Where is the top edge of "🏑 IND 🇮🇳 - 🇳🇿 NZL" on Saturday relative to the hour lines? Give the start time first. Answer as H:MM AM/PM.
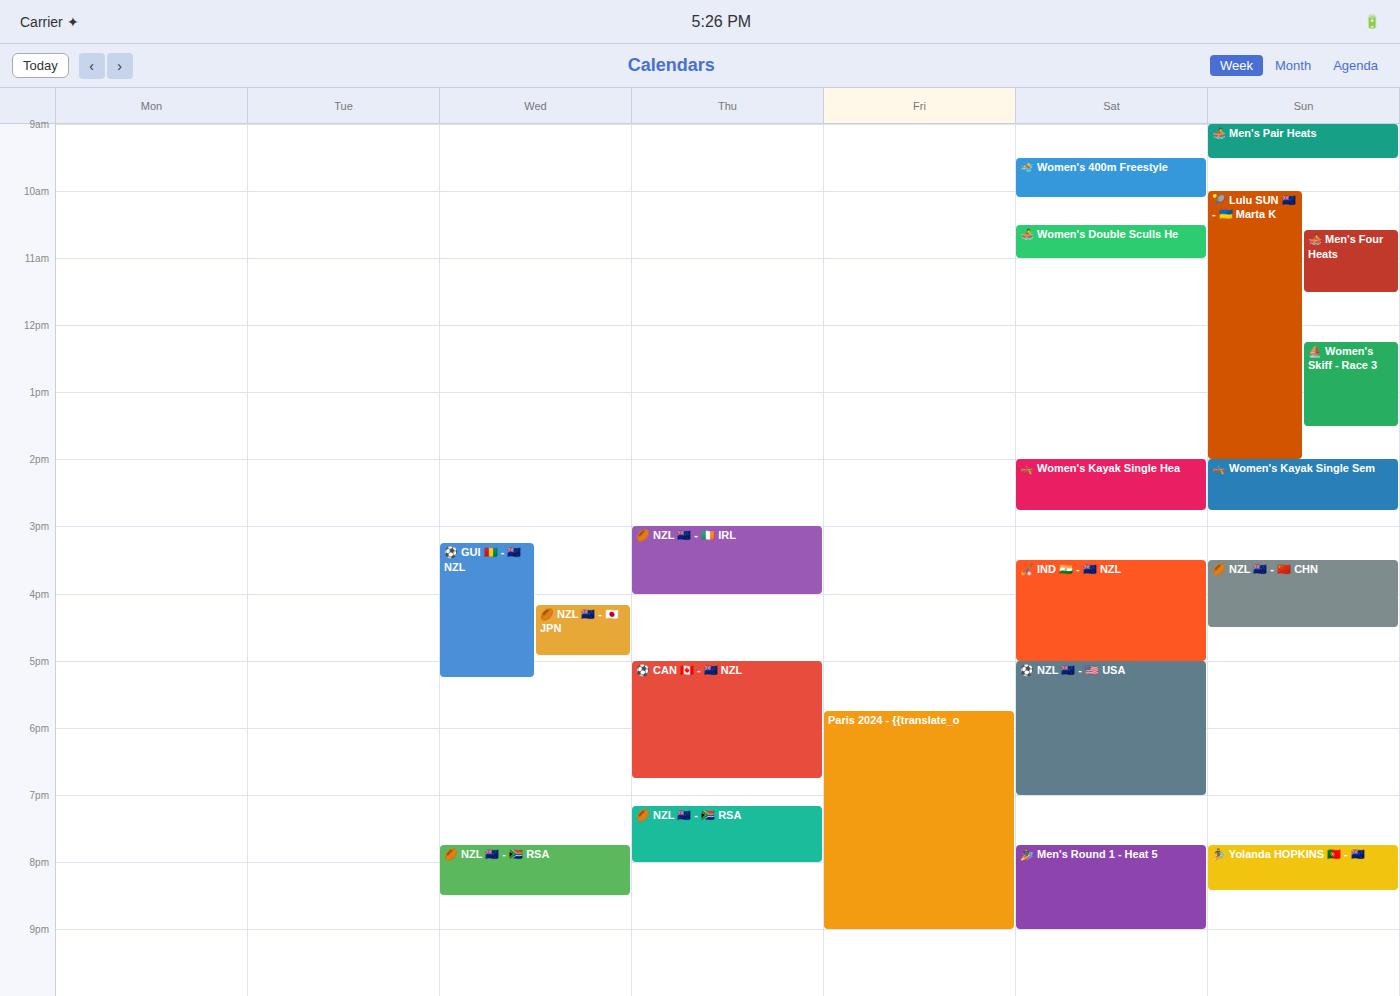
3:30 PM -- halfway between the 3 PM and 4 PM lines.